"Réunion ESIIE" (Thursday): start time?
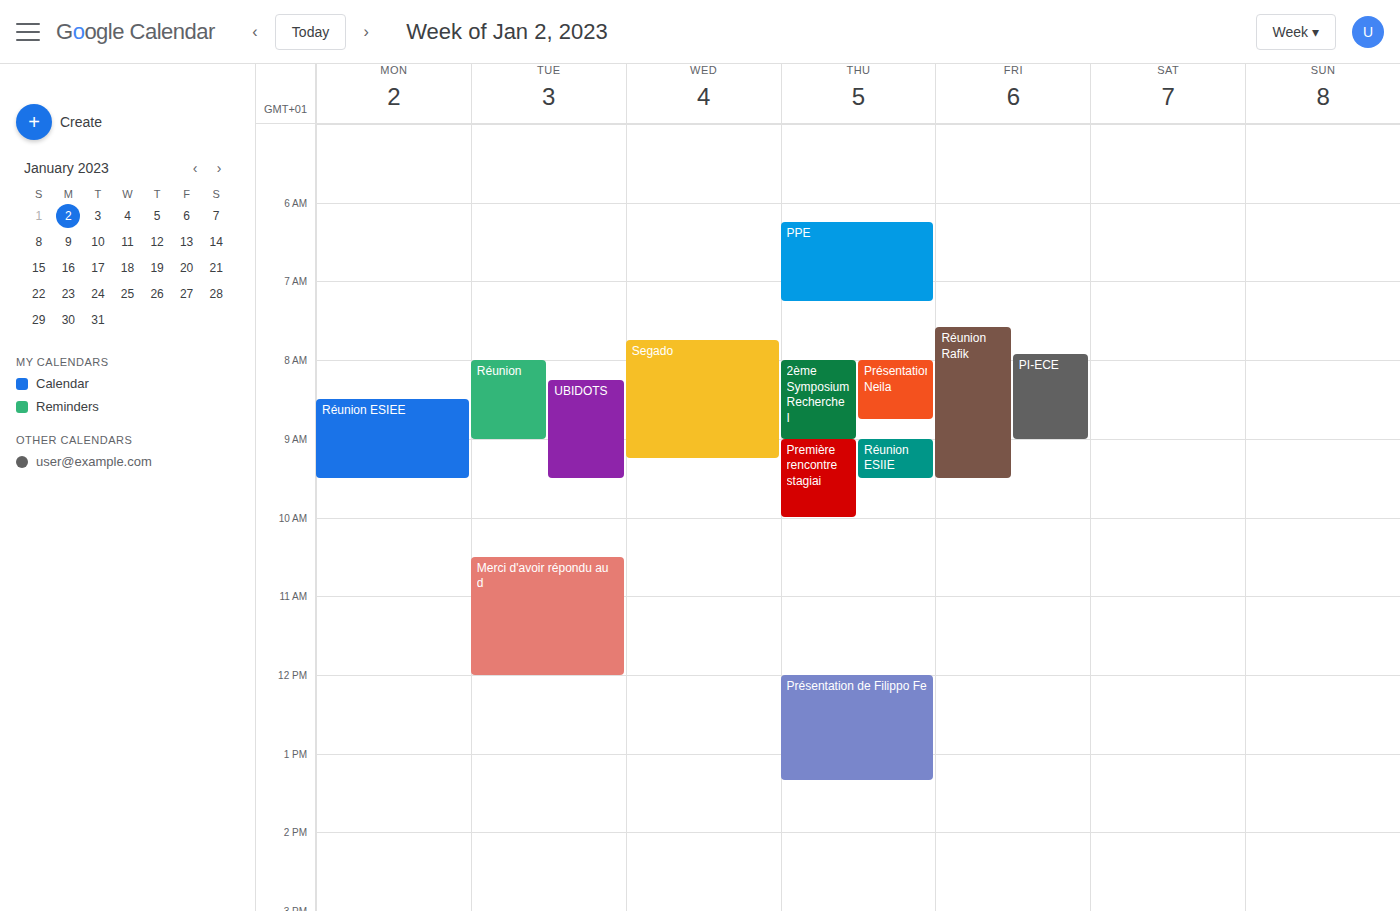
9:00 AM